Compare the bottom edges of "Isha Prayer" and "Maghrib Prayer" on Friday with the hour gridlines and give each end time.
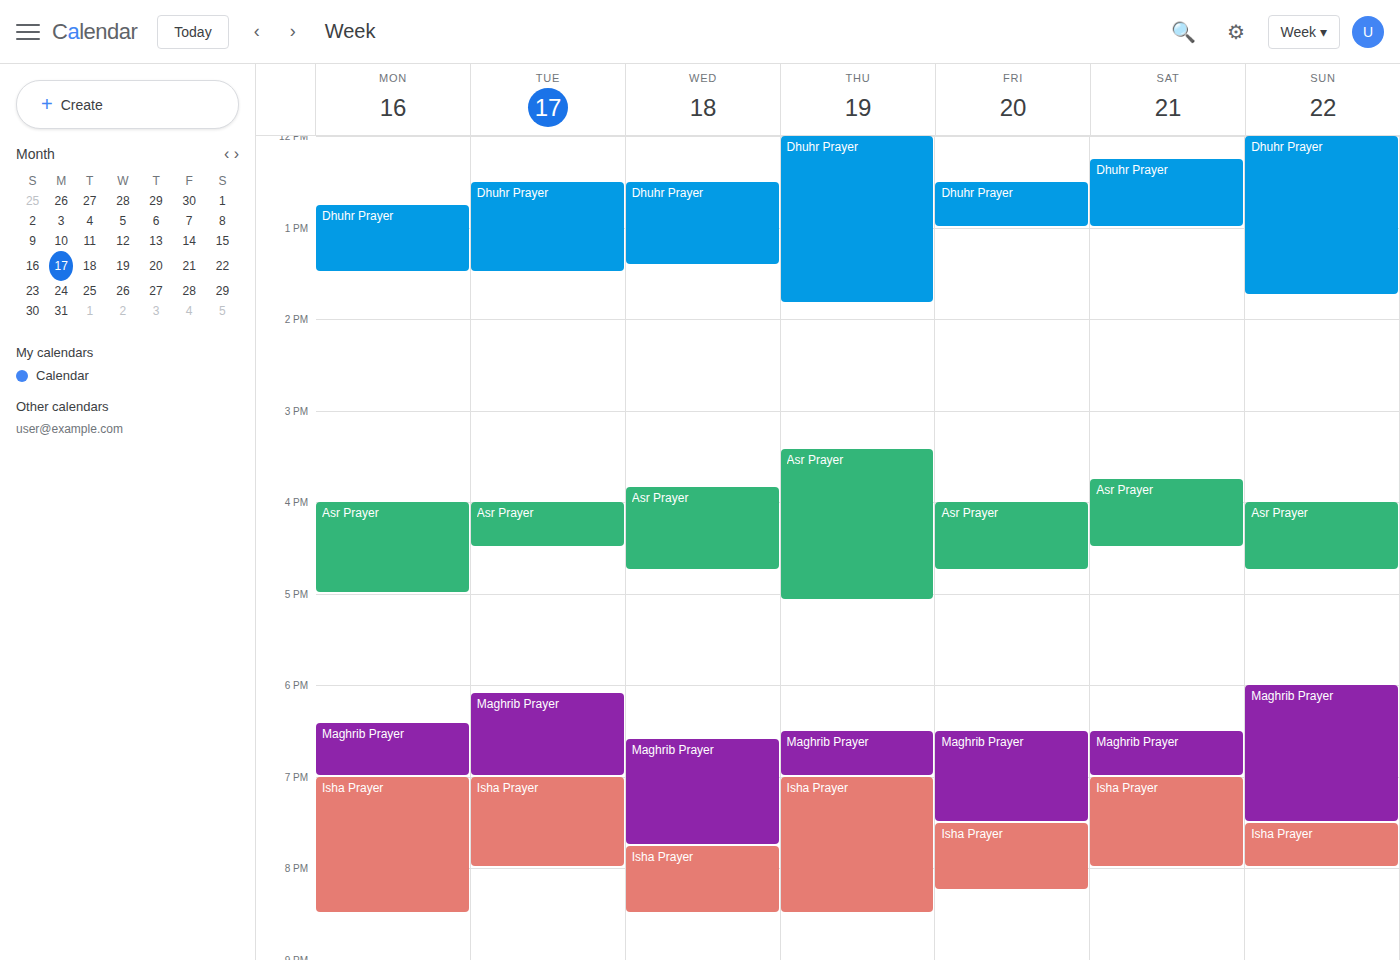
"Isha Prayer": 8:15 PM, neither: a quarter of the way from the 8 PM line to the 9 PM line. "Maghrib Prayer": 7:30 PM, halfway between the 7 PM and 8 PM lines.